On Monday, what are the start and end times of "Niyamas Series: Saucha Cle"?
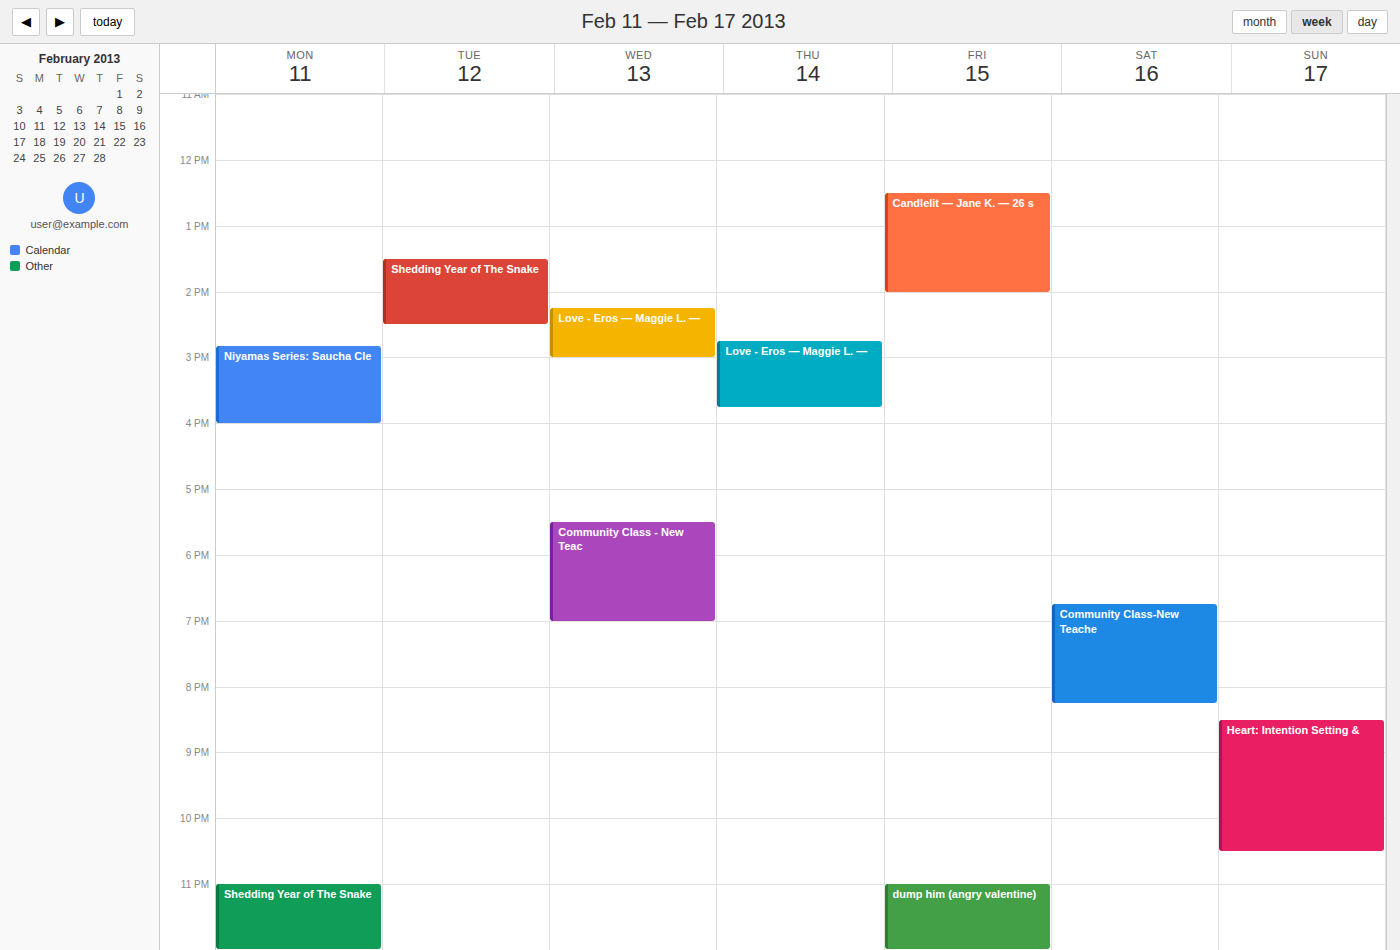
2:50 PM to 4:00 PM